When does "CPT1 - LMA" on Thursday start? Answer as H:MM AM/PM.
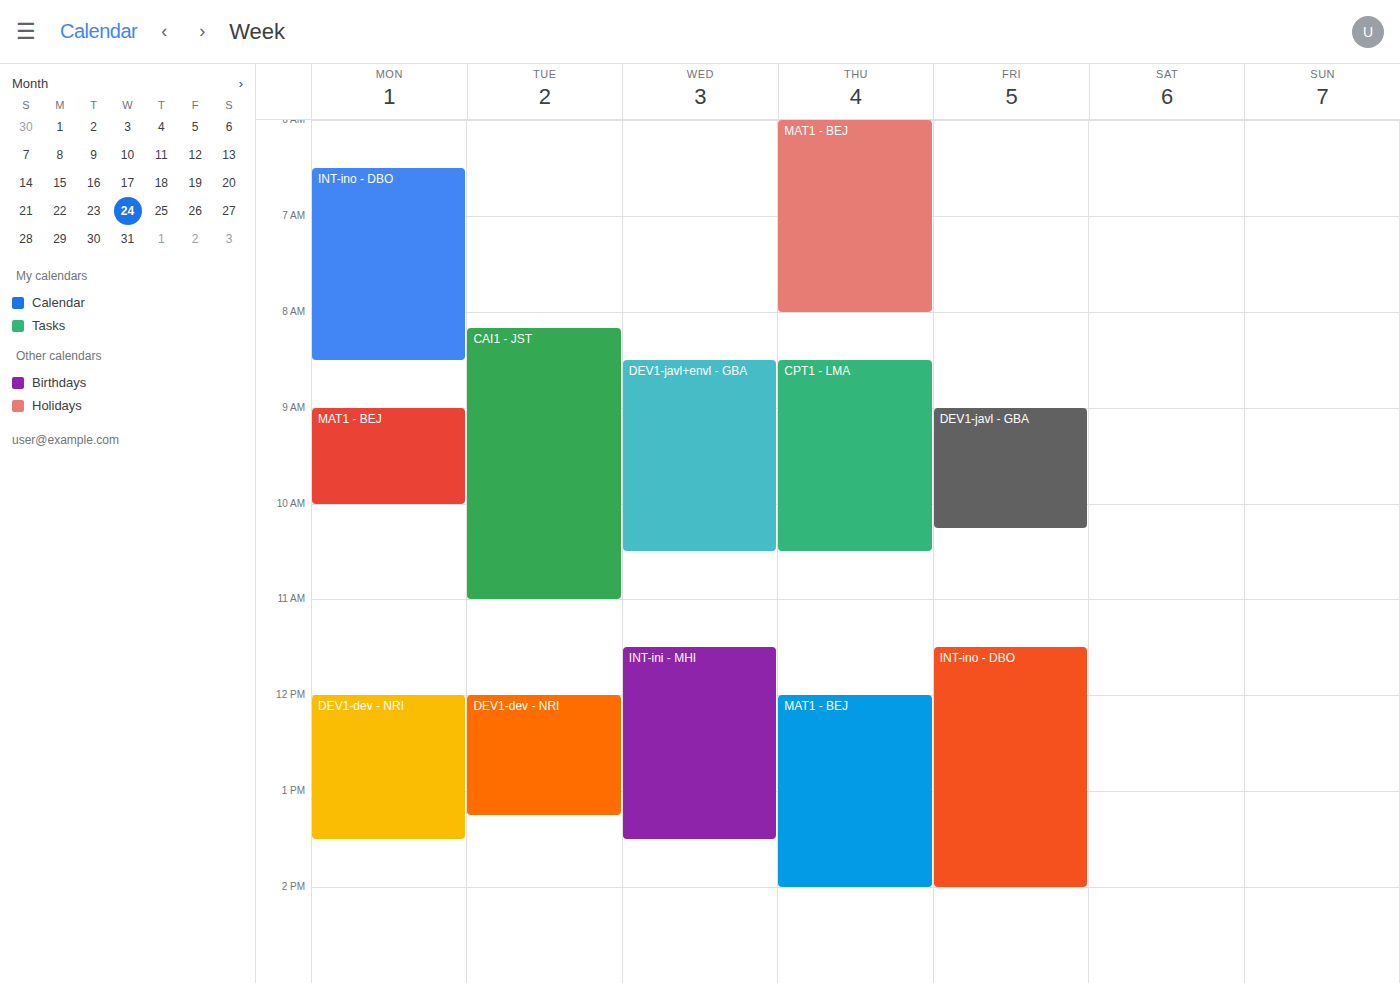
8:30 AM